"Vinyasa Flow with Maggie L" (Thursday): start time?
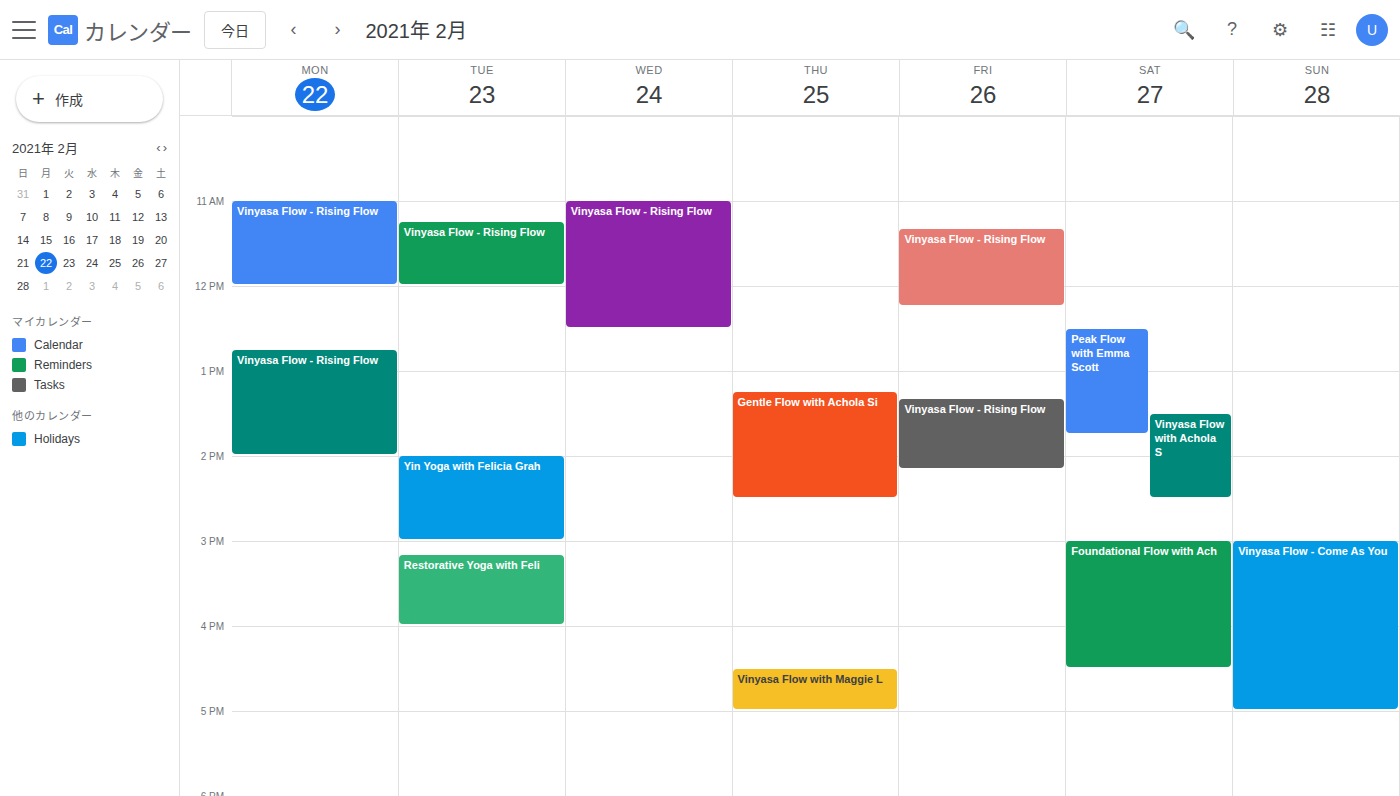
16:30